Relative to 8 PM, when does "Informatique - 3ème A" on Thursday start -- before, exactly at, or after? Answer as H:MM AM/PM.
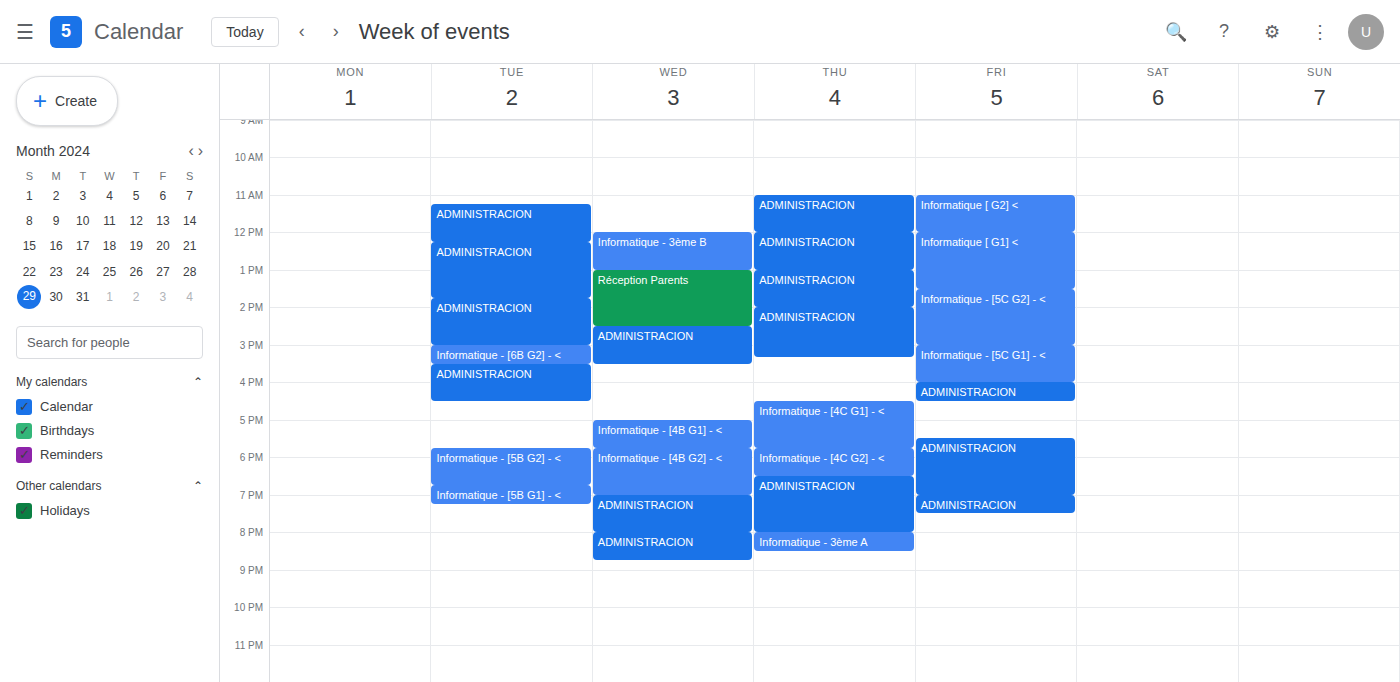
8:00 PM -- exactly at 8 PM, on the 8 PM line.